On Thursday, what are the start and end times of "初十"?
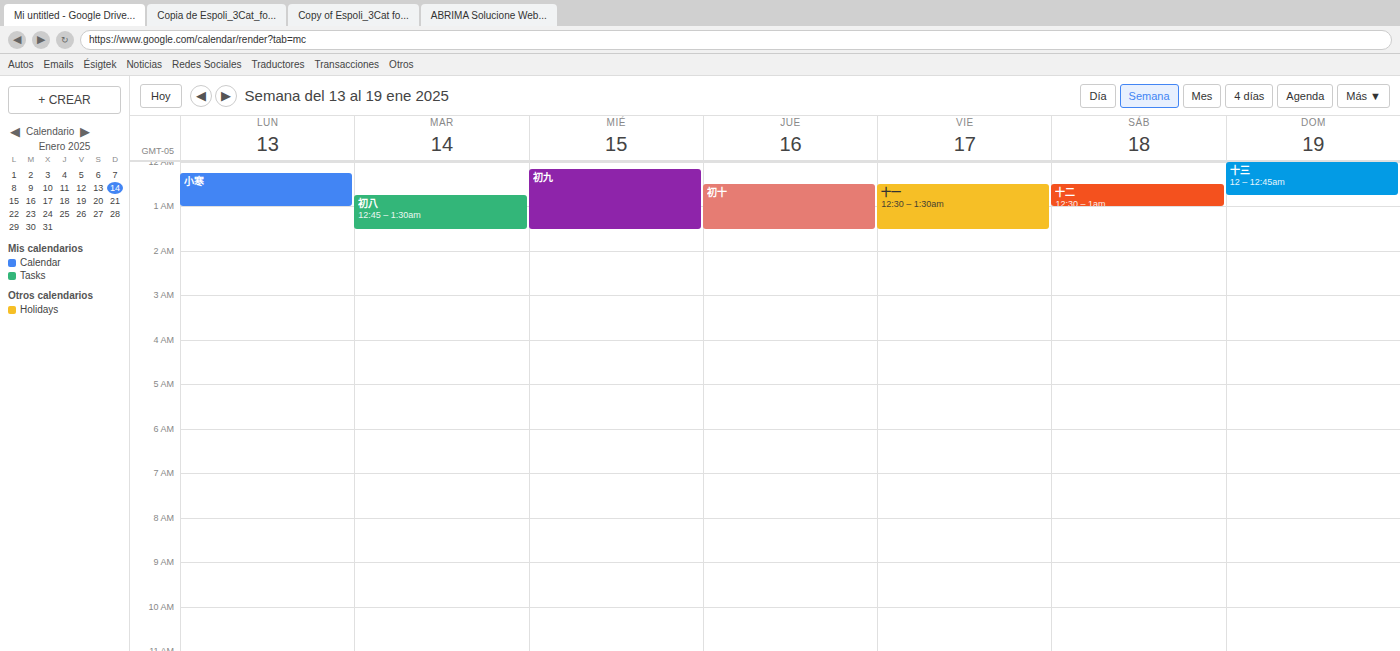
12:30 AM to 1:30 AM